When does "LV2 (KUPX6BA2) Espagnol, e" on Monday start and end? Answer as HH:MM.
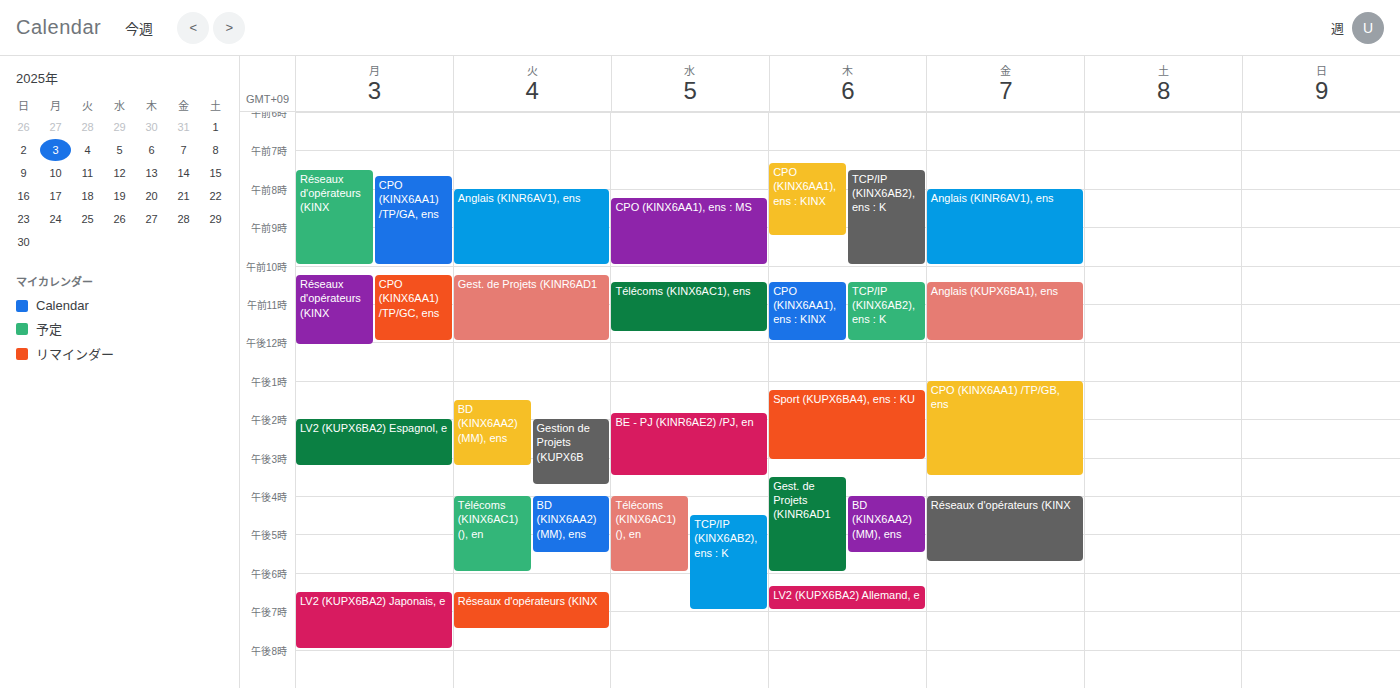
14:00 to 15:15